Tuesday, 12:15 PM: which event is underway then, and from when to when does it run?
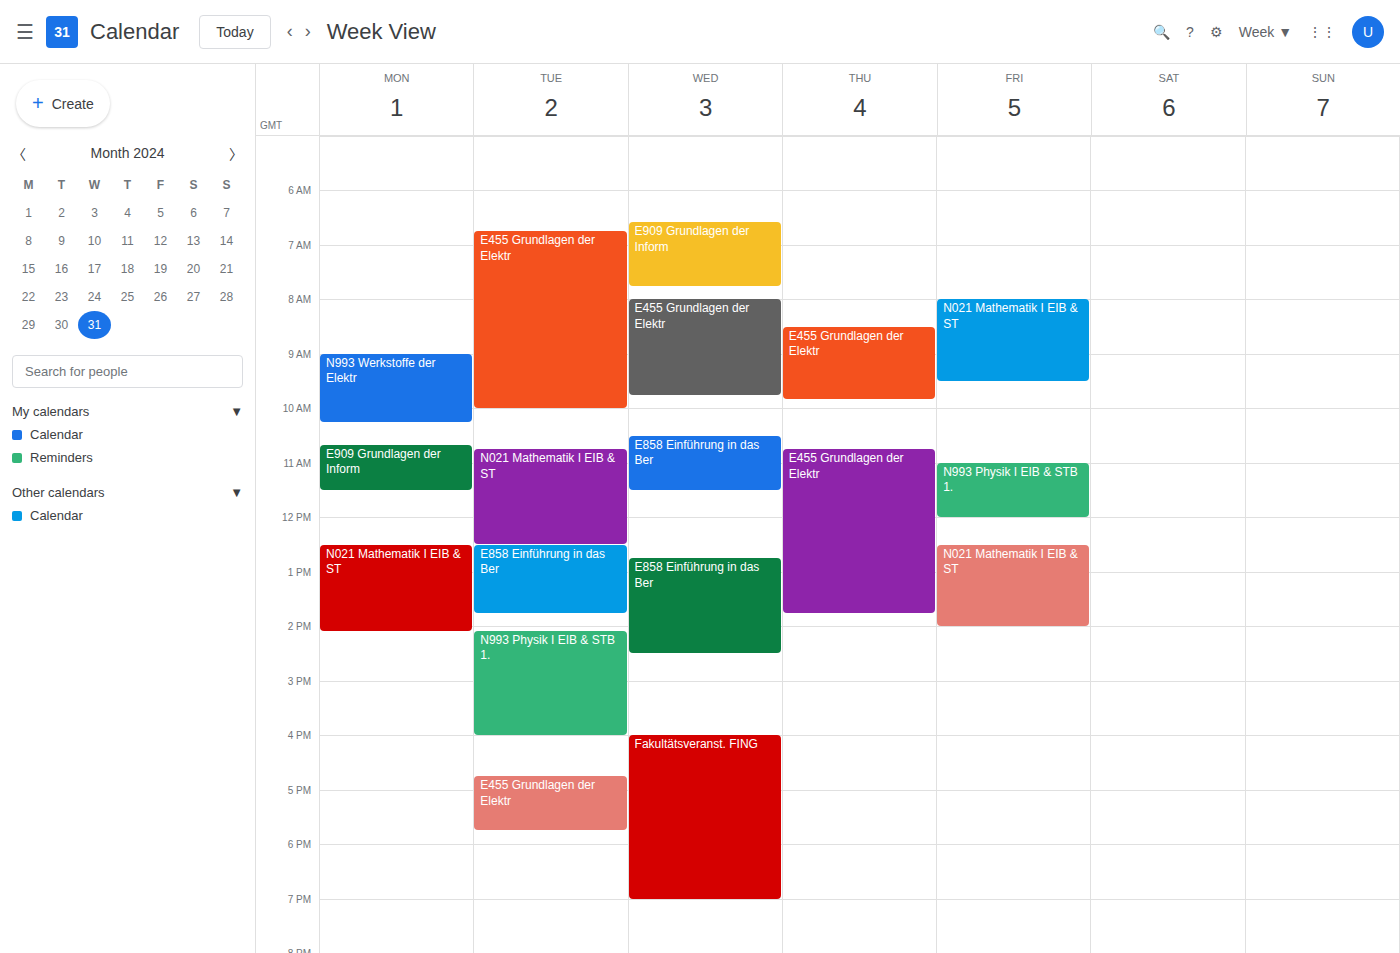
"N021 Mathematik I EIB & ST", 10:45 AM to 12:30 PM